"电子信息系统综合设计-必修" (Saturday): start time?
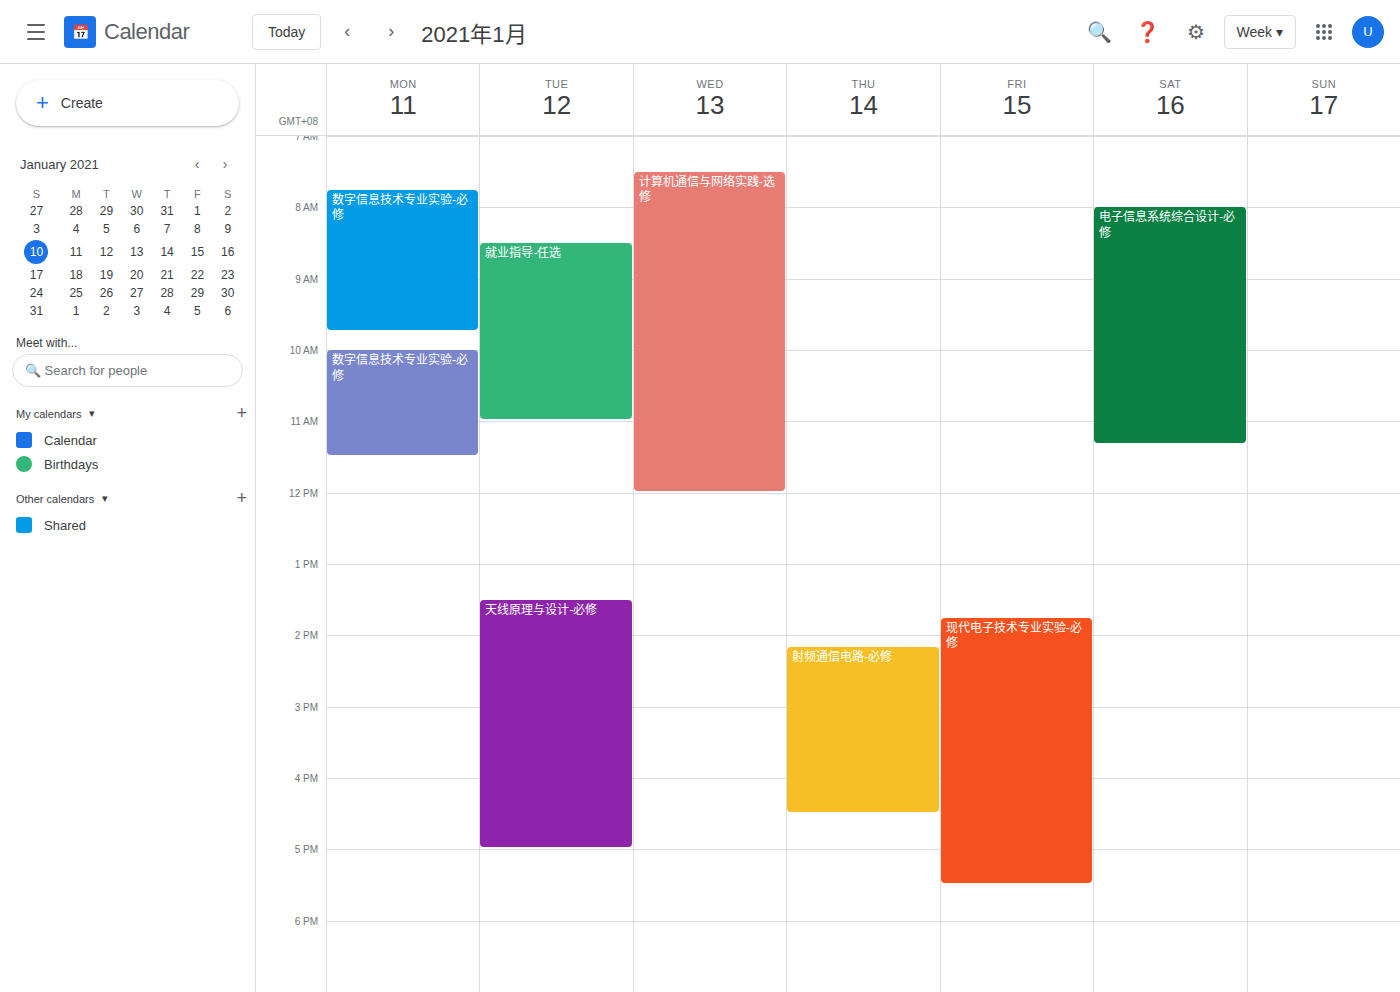
8:00 AM